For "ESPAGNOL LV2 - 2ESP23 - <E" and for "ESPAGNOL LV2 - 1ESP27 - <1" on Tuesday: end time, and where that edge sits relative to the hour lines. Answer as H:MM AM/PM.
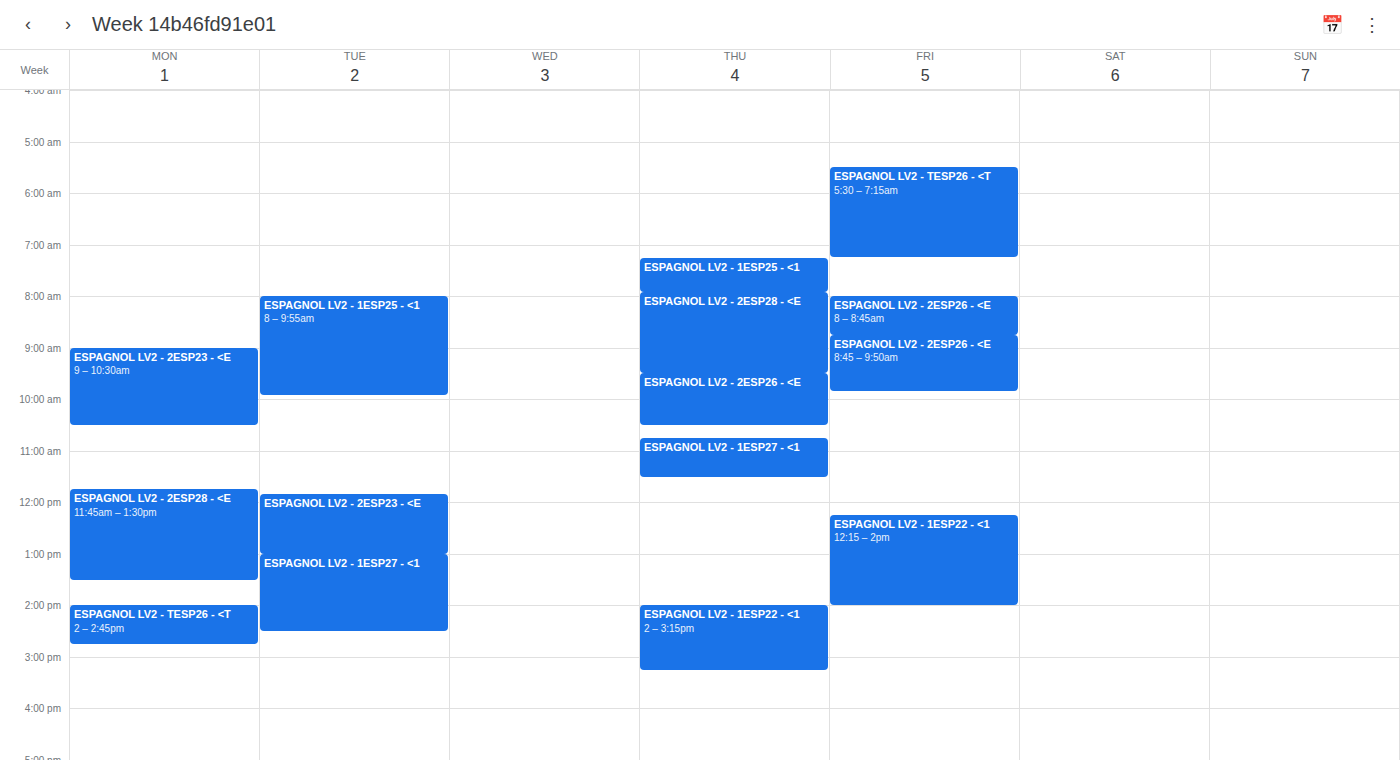
"ESPAGNOL LV2 - 2ESP23 - <E": 1:00 PM, exactly on the 1 PM line. "ESPAGNOL LV2 - 1ESP27 - <1": 2:30 PM, halfway between the 2 PM and 3 PM lines.